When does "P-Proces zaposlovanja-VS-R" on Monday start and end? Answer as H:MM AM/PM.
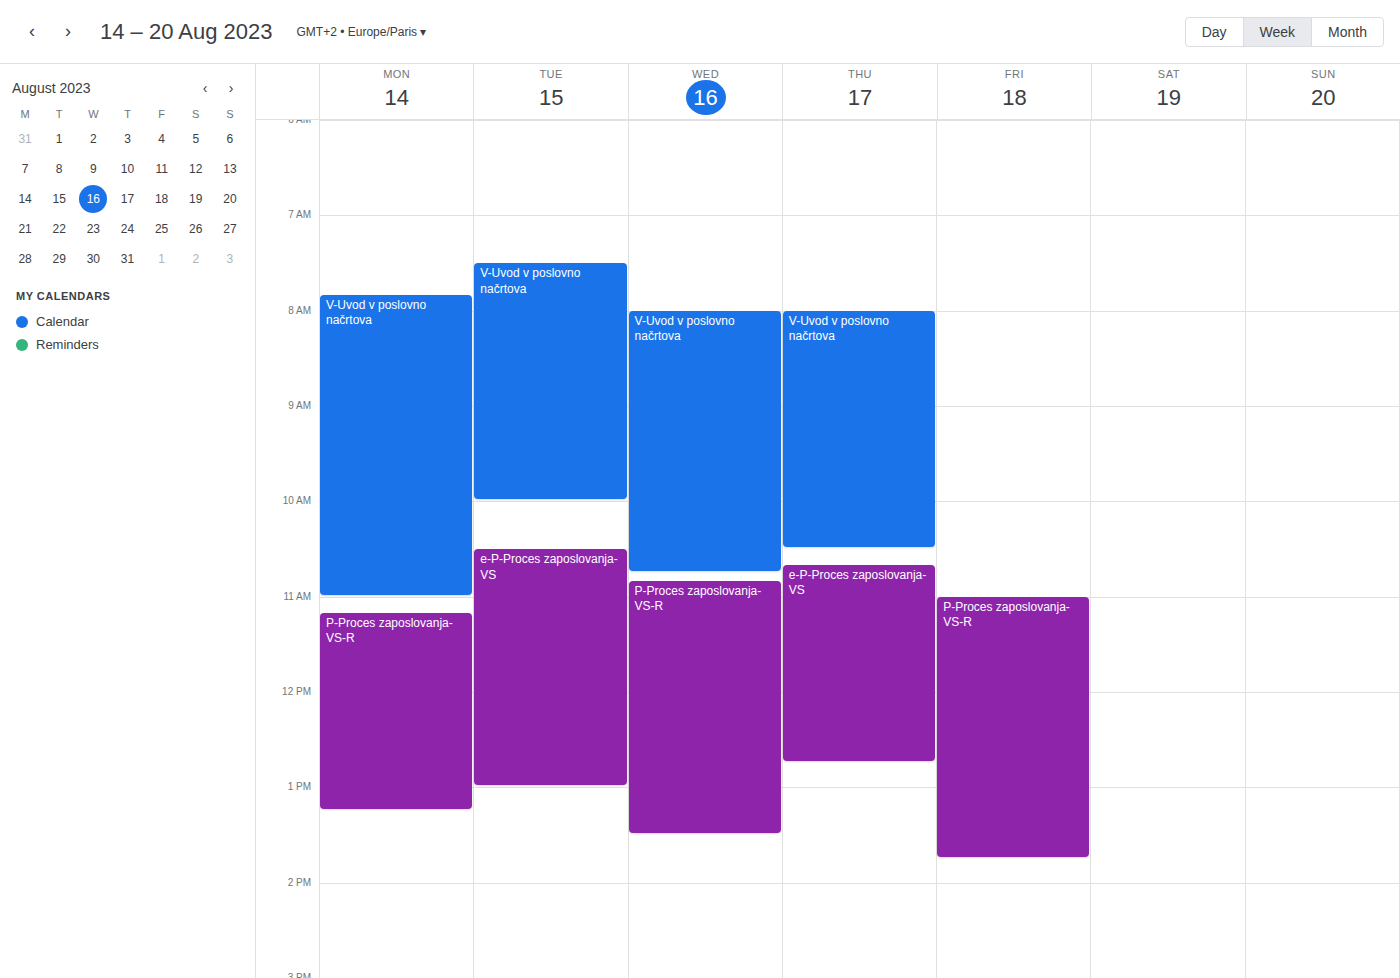
11:10 AM to 1:15 PM